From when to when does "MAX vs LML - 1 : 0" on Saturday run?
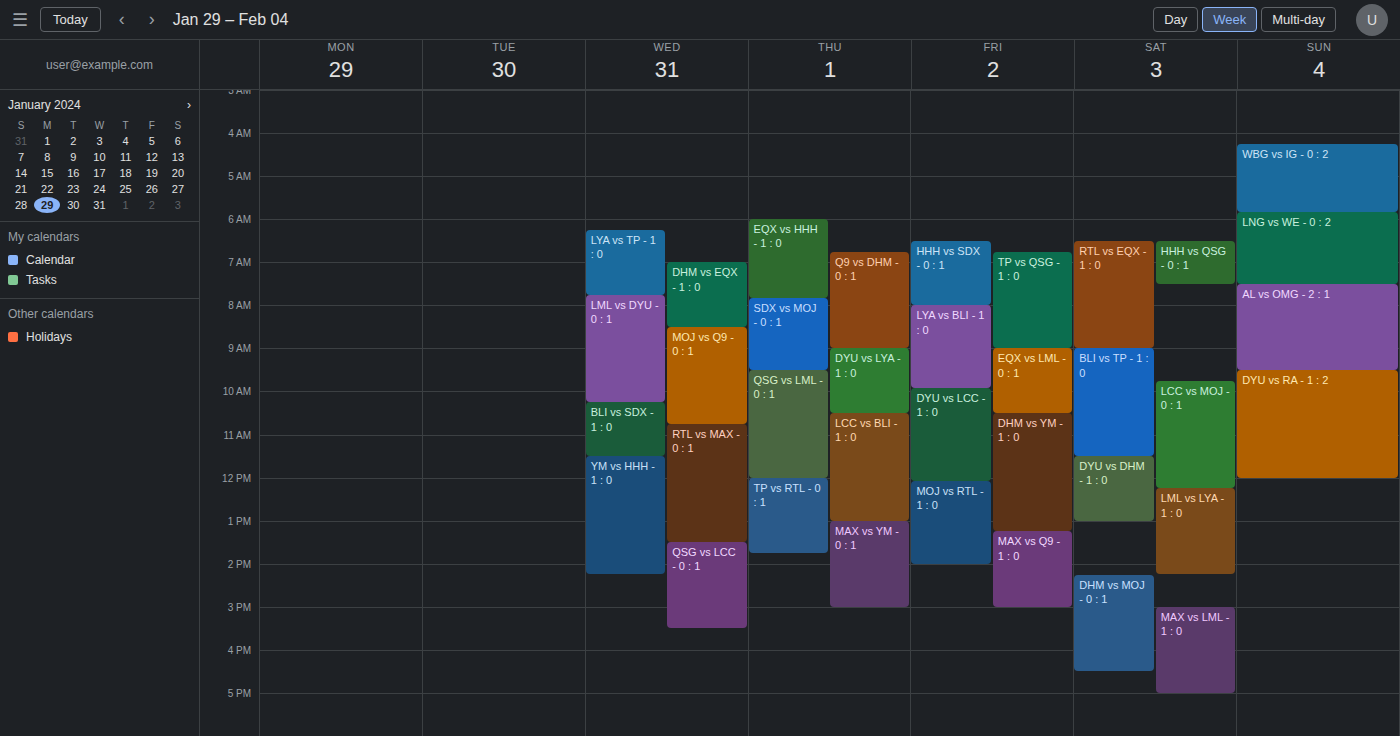
3:00 PM to 5:00 PM